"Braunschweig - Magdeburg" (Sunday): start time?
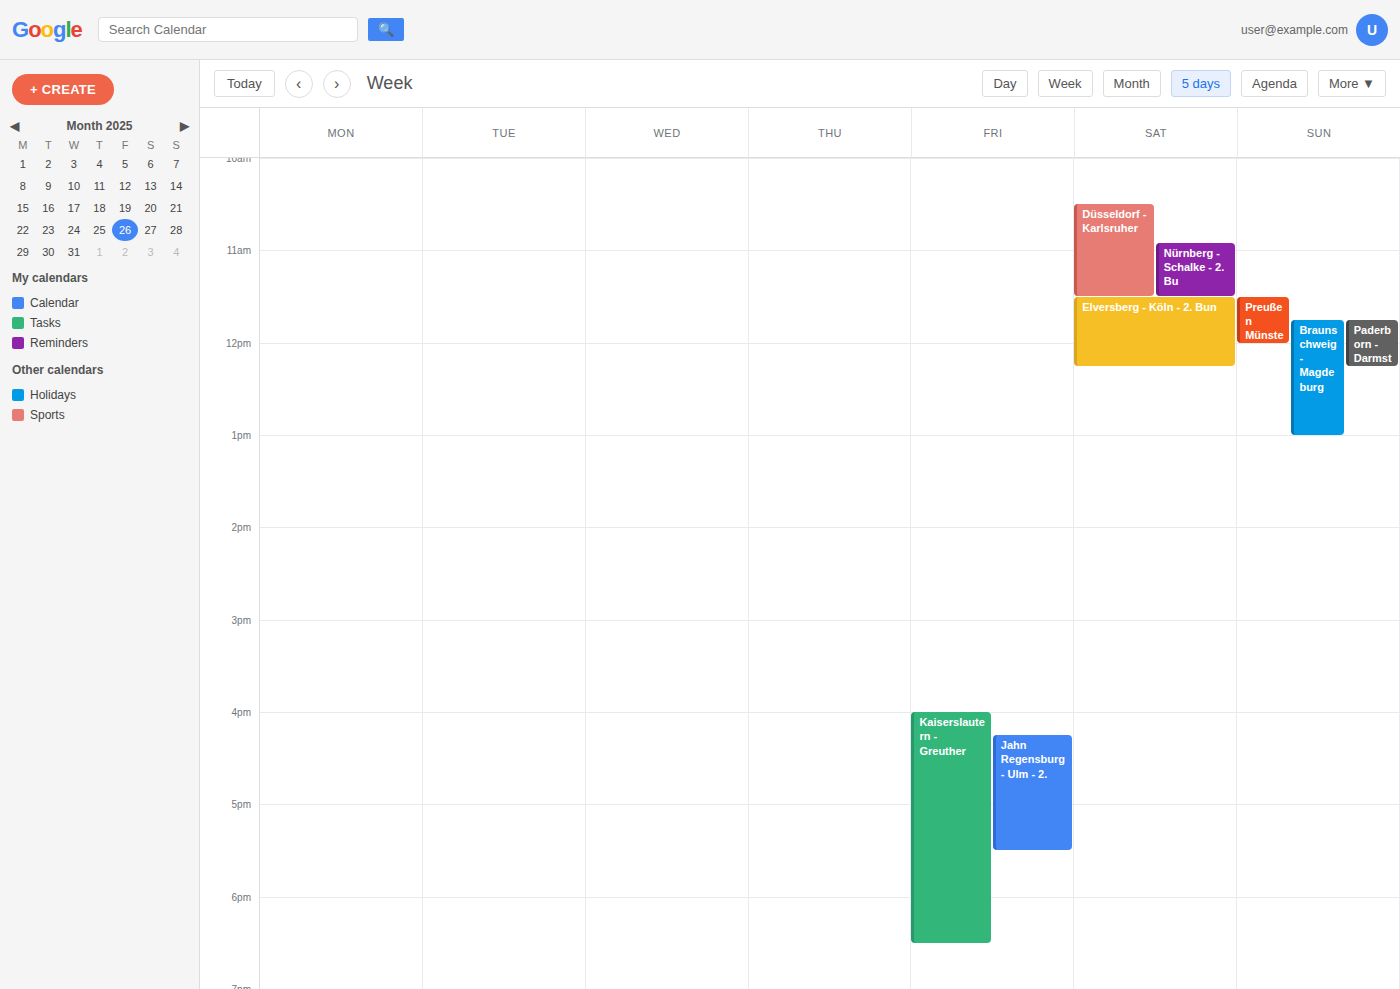
11:45 AM